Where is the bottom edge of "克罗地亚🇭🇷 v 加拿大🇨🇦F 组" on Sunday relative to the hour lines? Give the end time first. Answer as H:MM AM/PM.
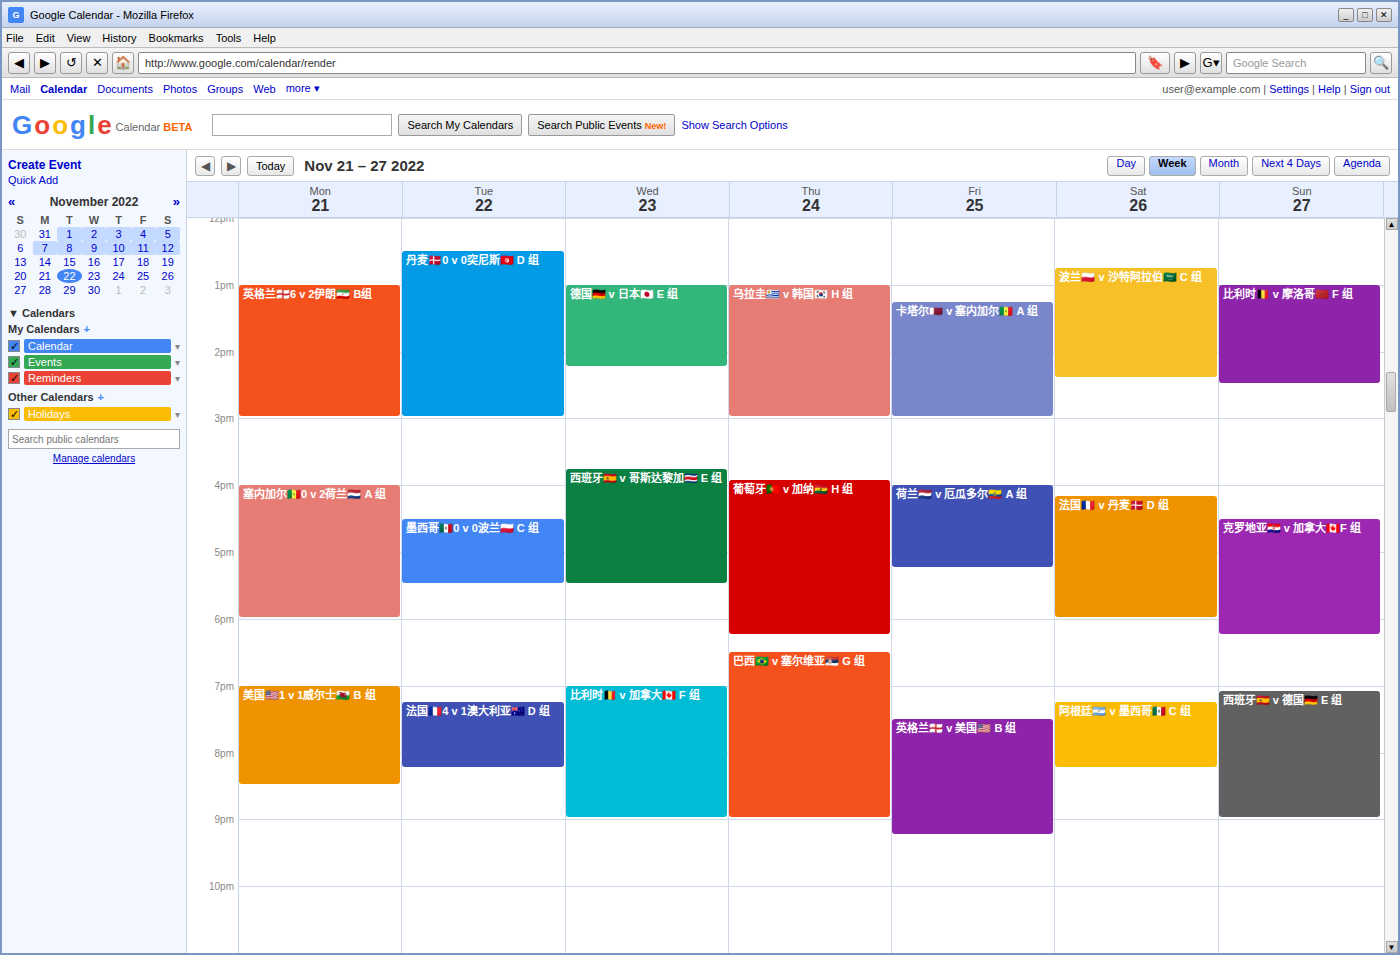
6:15 PM -- neither: a quarter of the way from the 6 PM line to the 7 PM line.